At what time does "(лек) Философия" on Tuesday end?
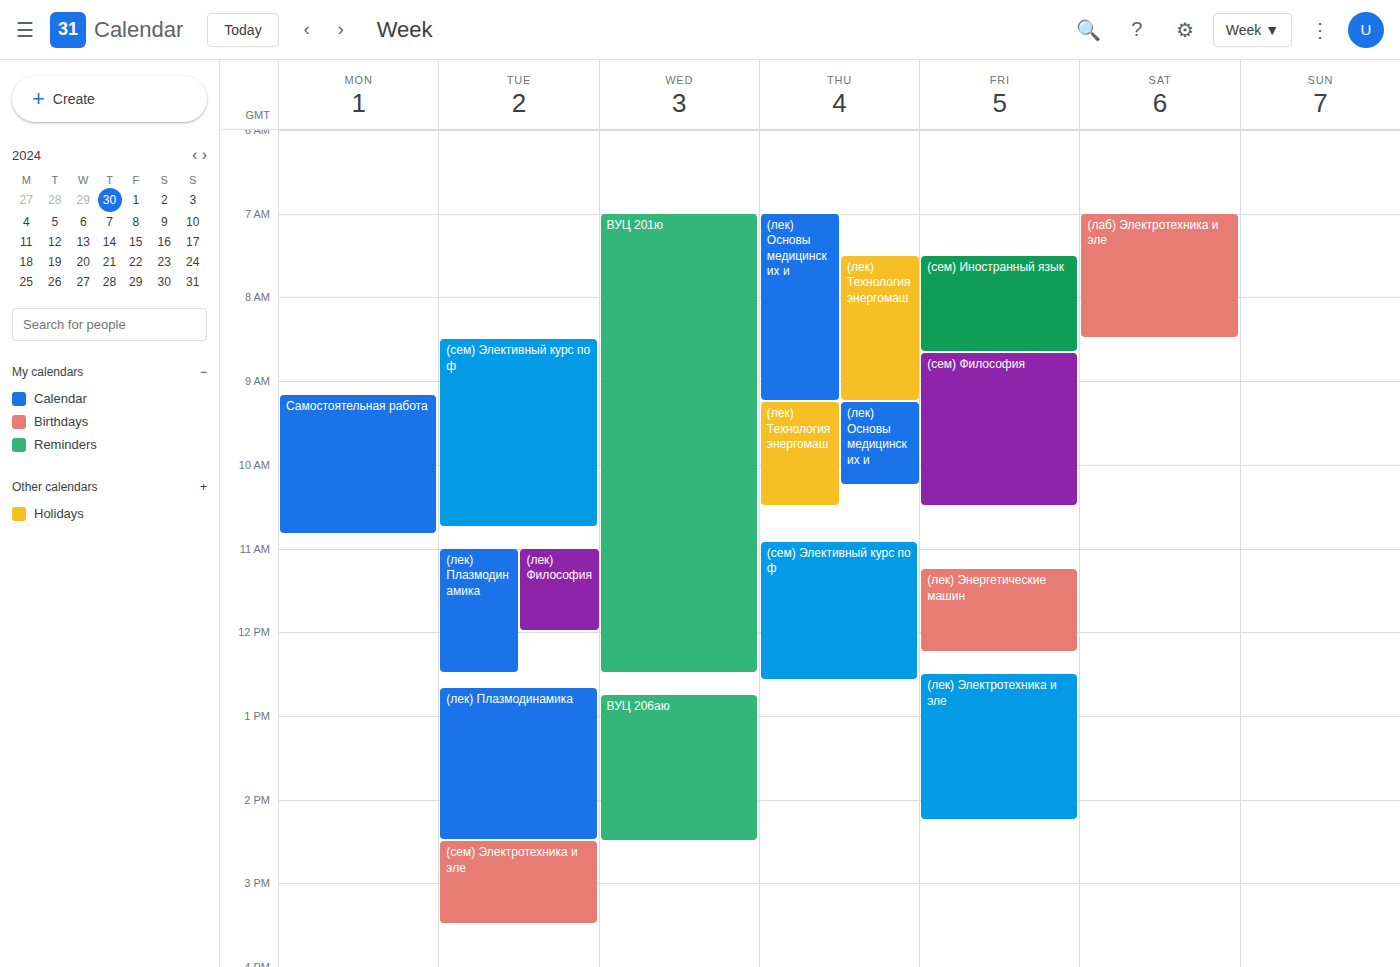
12:00 PM